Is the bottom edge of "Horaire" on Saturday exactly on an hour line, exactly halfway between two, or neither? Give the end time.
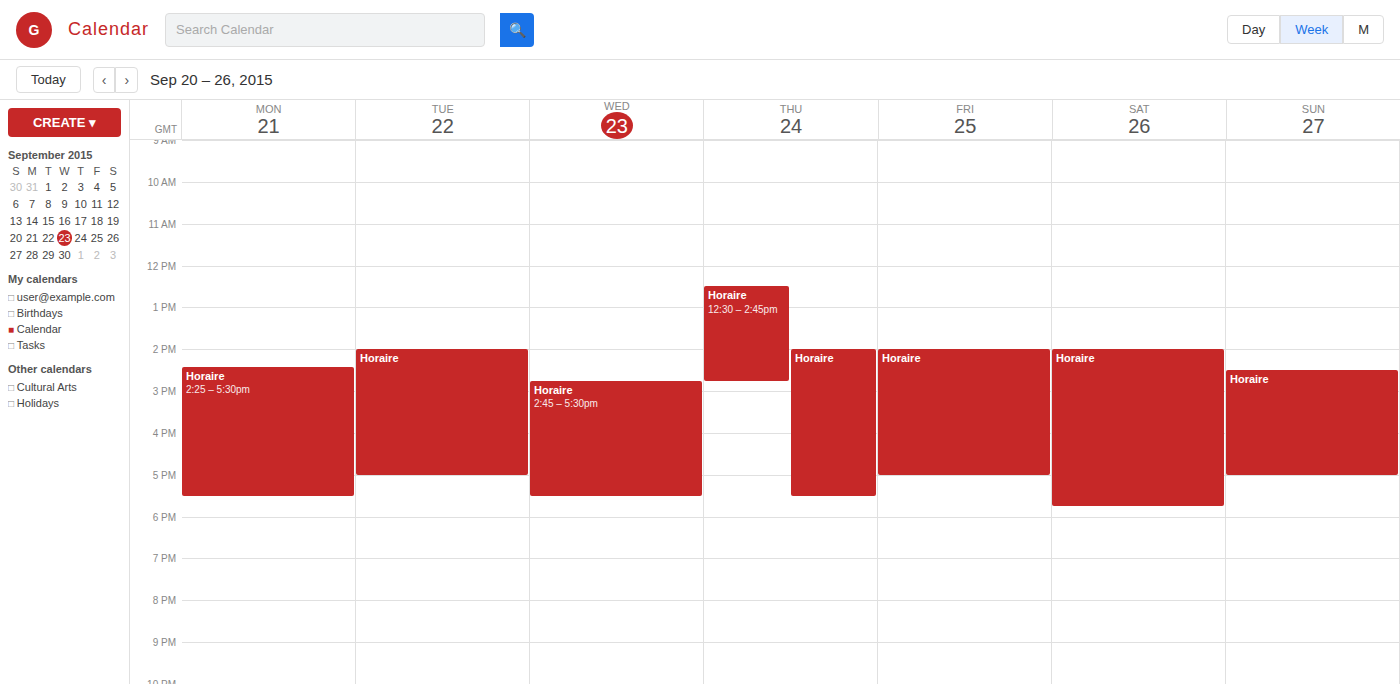
5:45 PM -- neither: three quarters of the way from the 5 PM line to the 6 PM line.